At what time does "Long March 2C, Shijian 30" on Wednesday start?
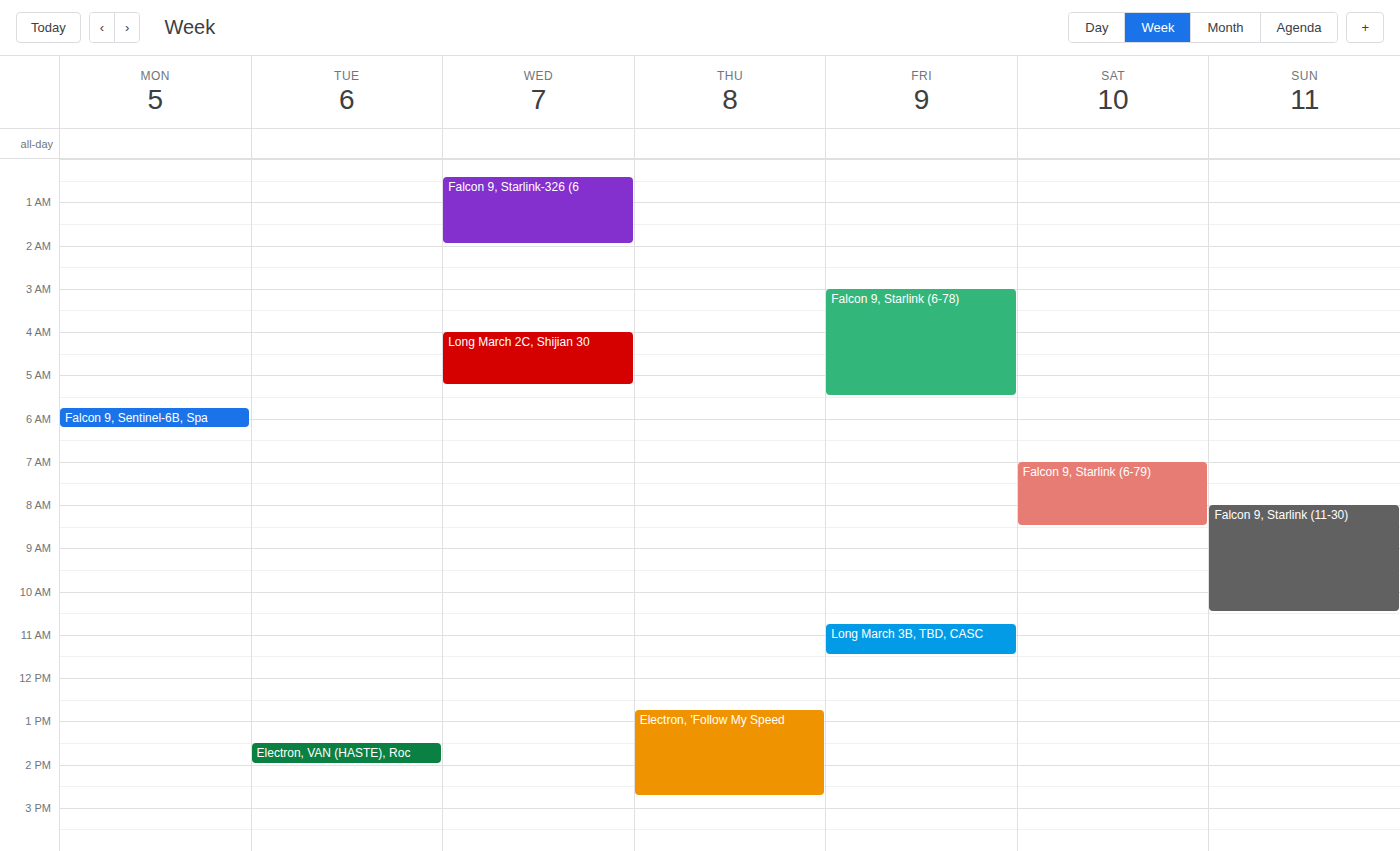
4:00 AM